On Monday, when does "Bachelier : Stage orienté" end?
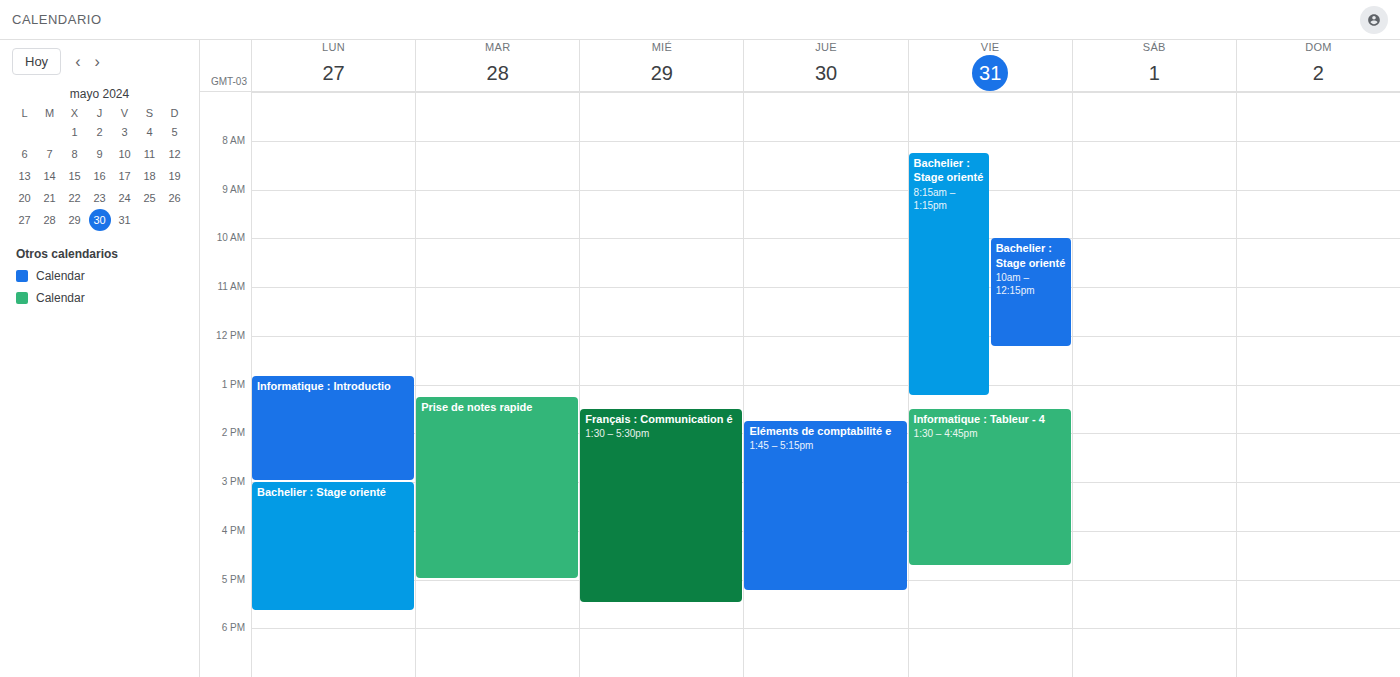
5:40 PM